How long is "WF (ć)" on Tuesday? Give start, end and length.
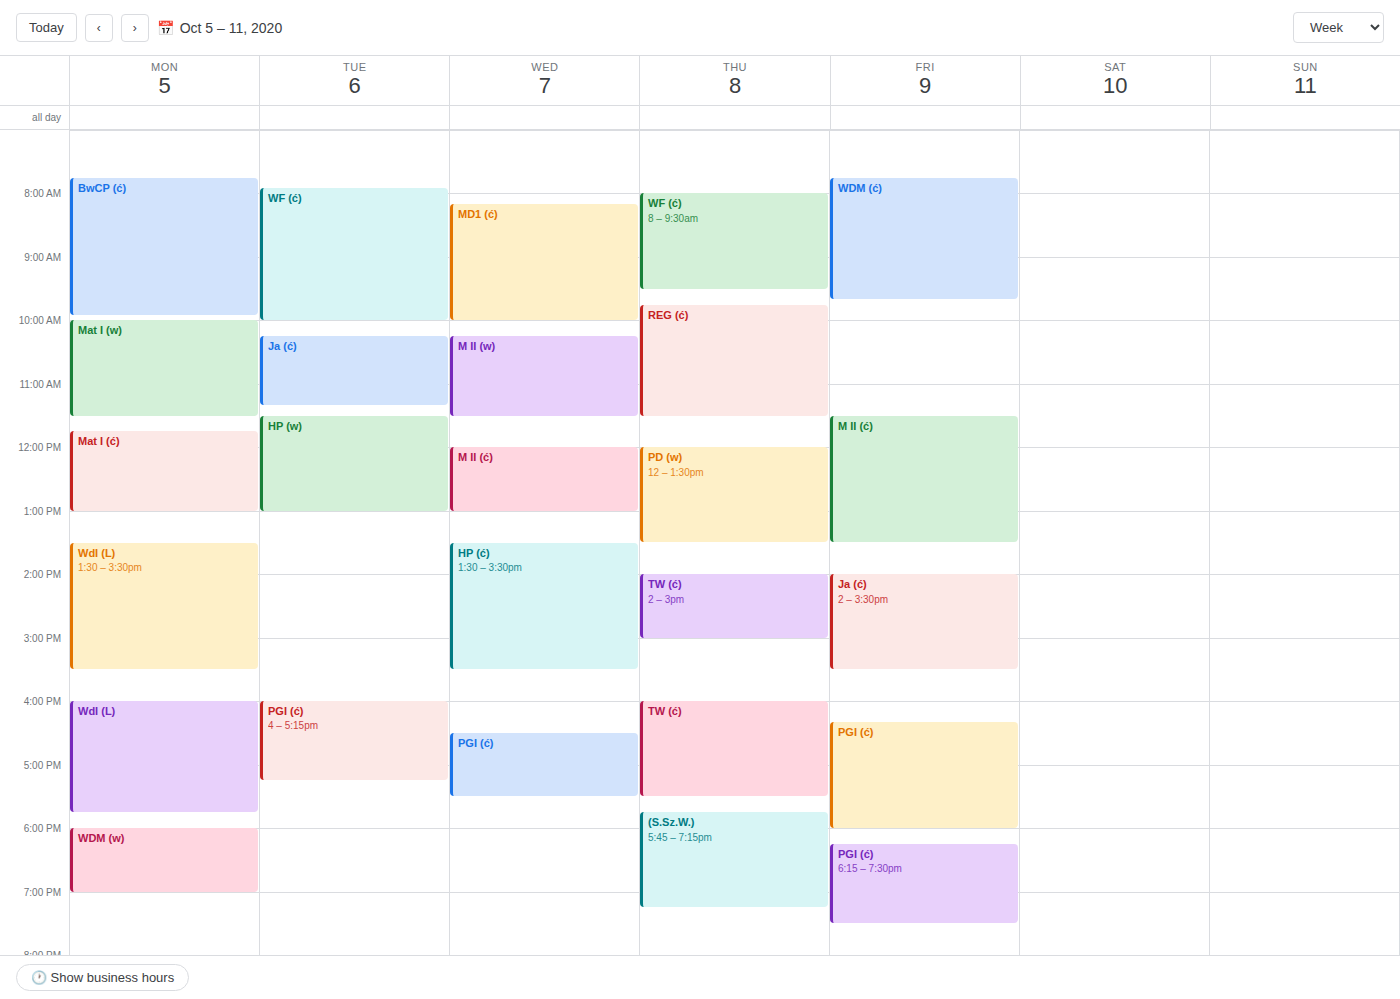
7:55 AM to 10:00 AM, 2 hours 5 minutes